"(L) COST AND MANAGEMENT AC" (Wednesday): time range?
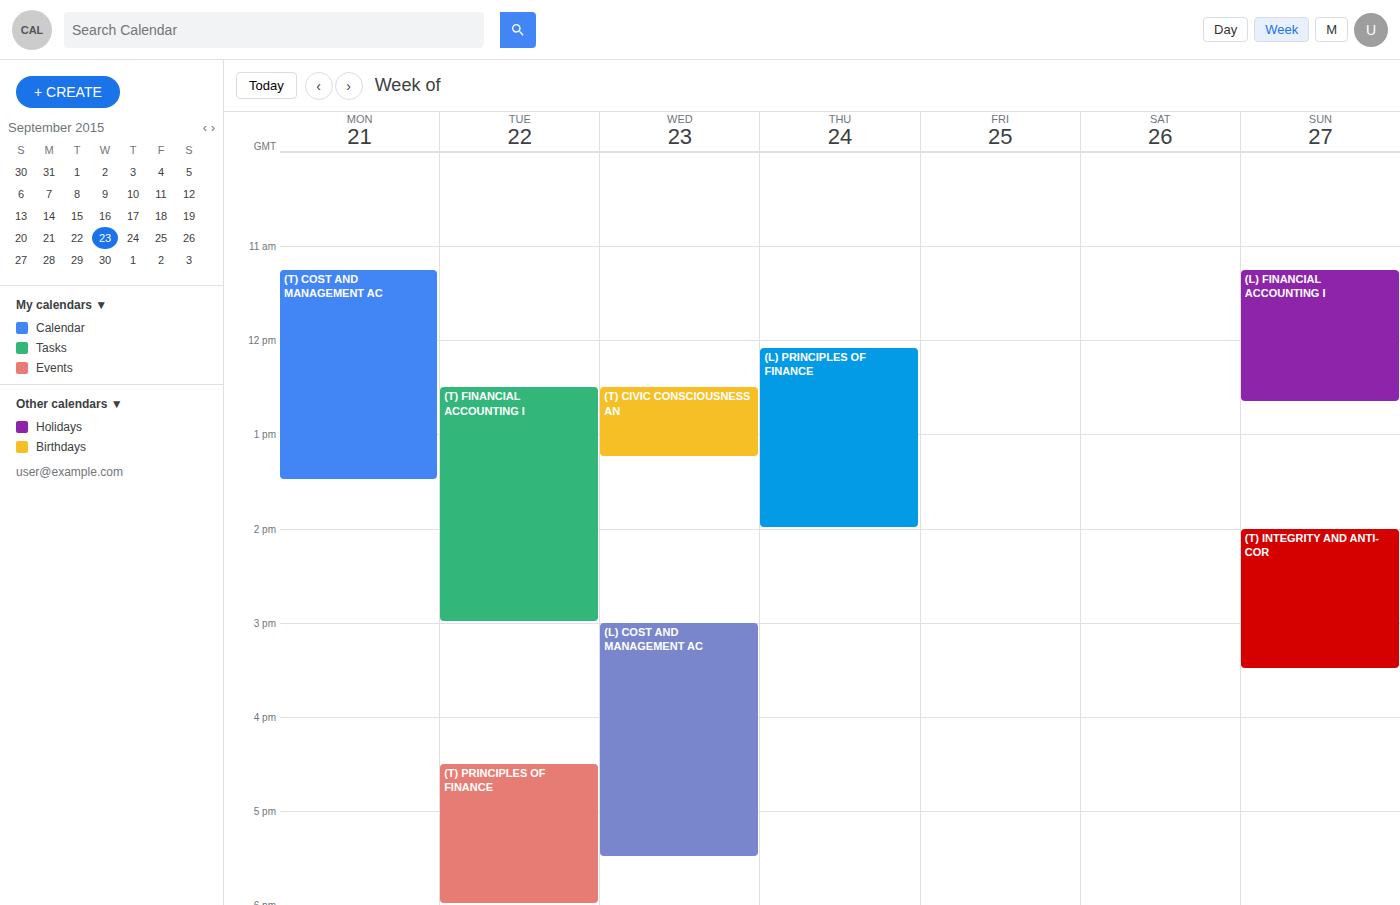
3:00 PM to 5:30 PM